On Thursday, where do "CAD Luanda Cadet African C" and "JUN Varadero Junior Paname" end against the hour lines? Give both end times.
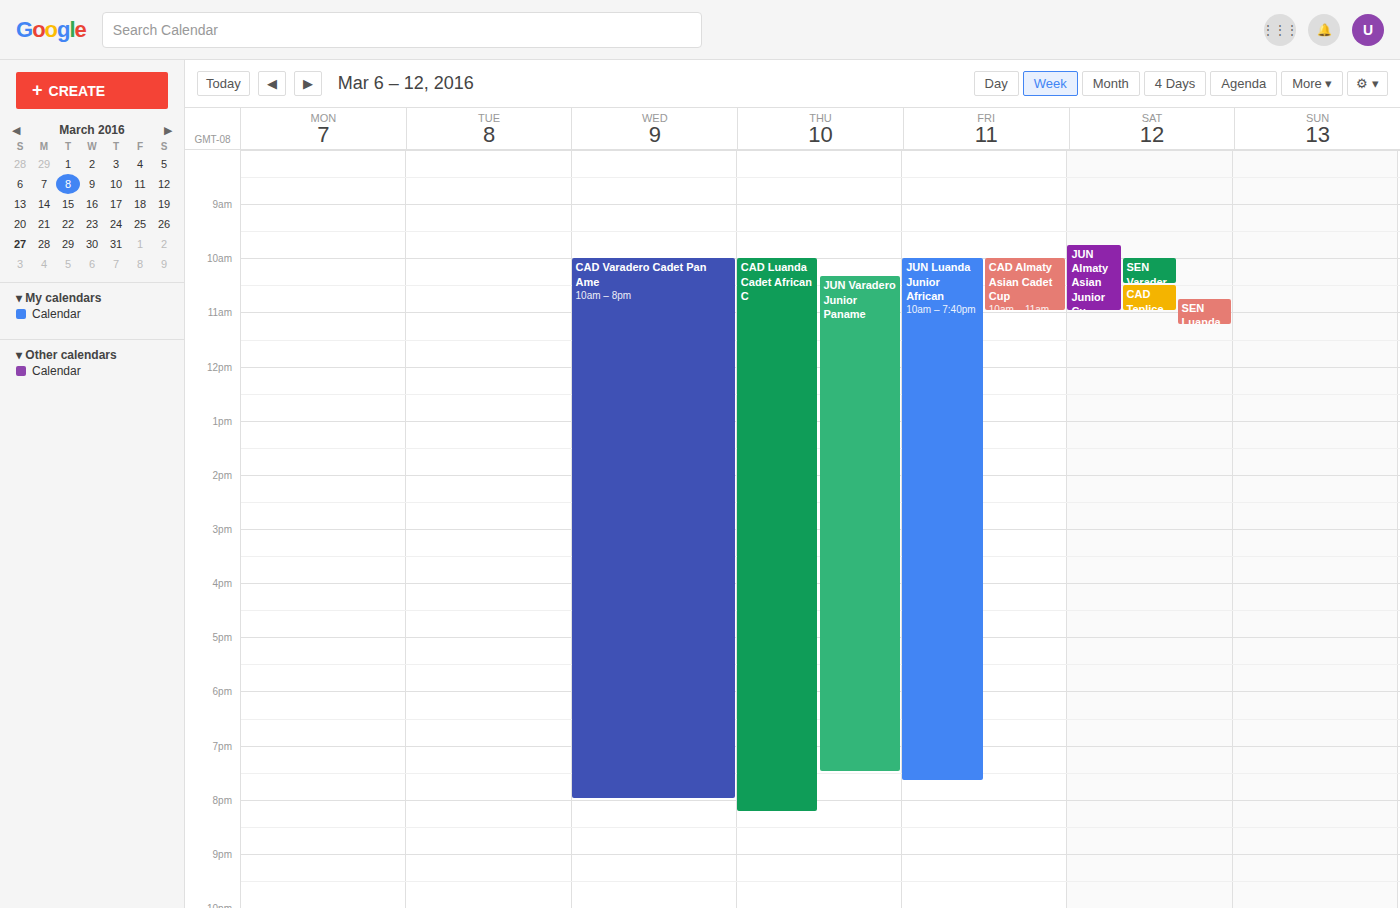
"CAD Luanda Cadet African C": 8:15 PM, neither: a quarter of the way from the 8 PM line to the 9 PM line. "JUN Varadero Junior Paname": 7:30 PM, halfway between the 7 PM and 8 PM lines.